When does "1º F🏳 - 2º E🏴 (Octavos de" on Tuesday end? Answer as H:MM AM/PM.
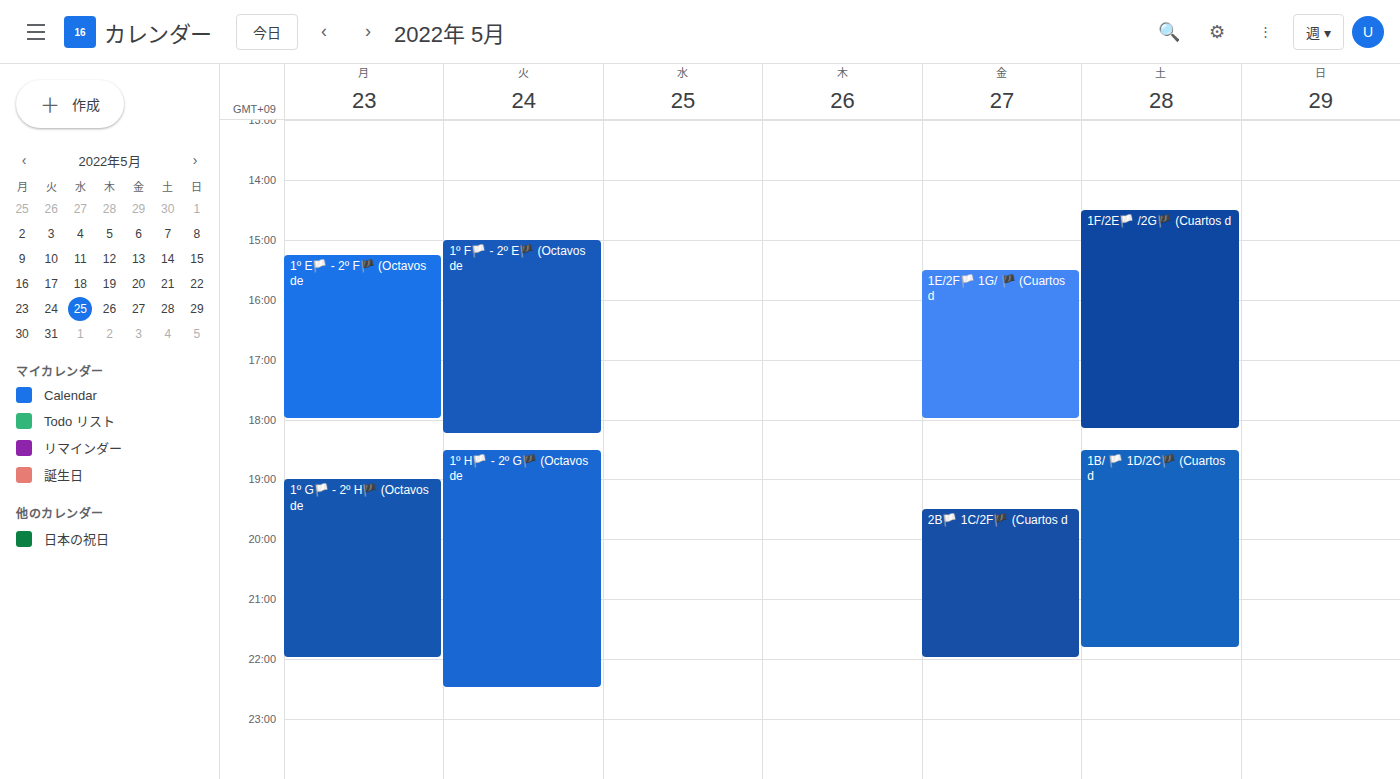
6:15 PM